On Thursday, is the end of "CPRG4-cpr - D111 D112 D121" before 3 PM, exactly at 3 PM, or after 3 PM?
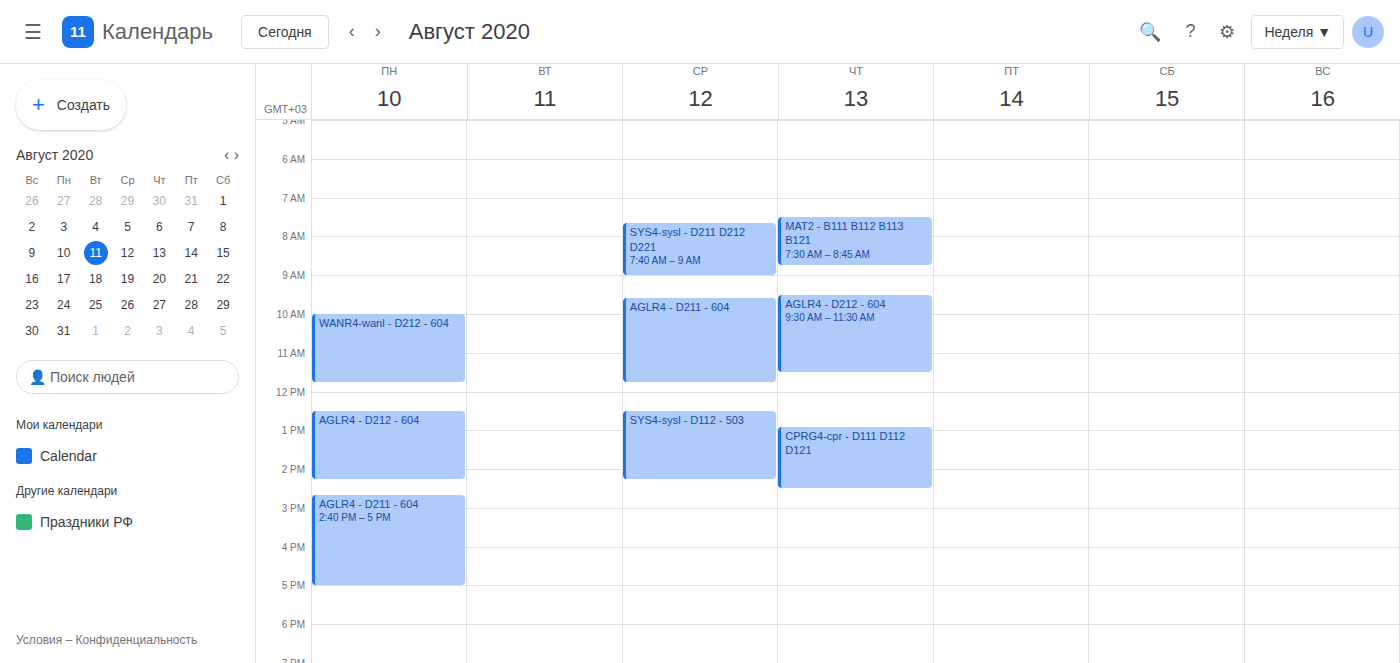
2:30 PM -- before 3 PM, 30 minutes above the 3 PM line.